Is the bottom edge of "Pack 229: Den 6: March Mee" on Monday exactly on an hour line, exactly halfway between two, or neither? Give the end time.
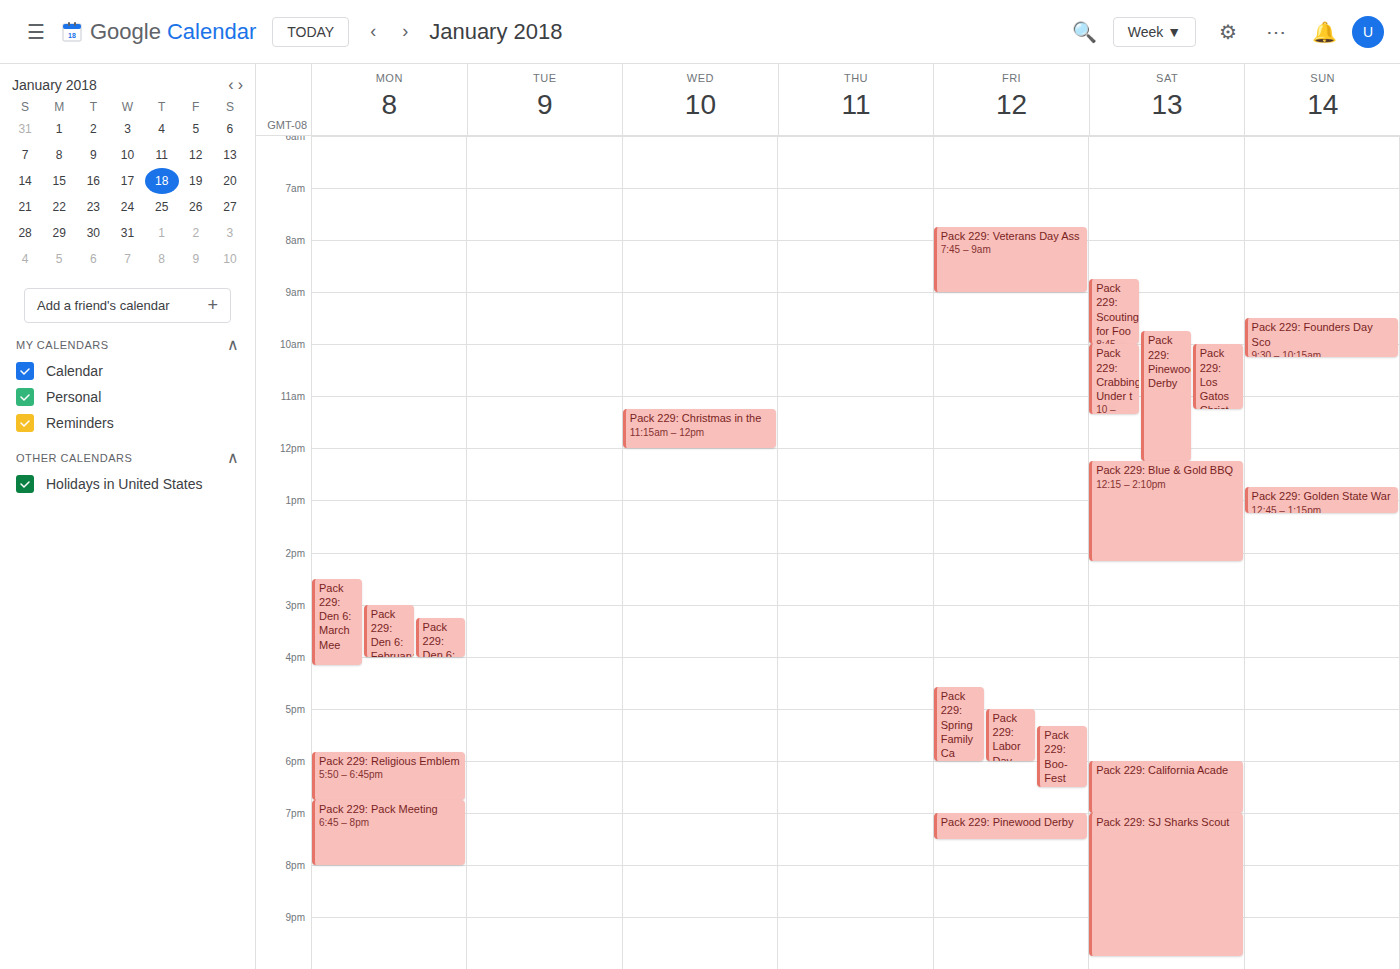
4:10 PM -- neither: 10 minutes below the 4 PM line and 50 minutes above the 5 PM line.